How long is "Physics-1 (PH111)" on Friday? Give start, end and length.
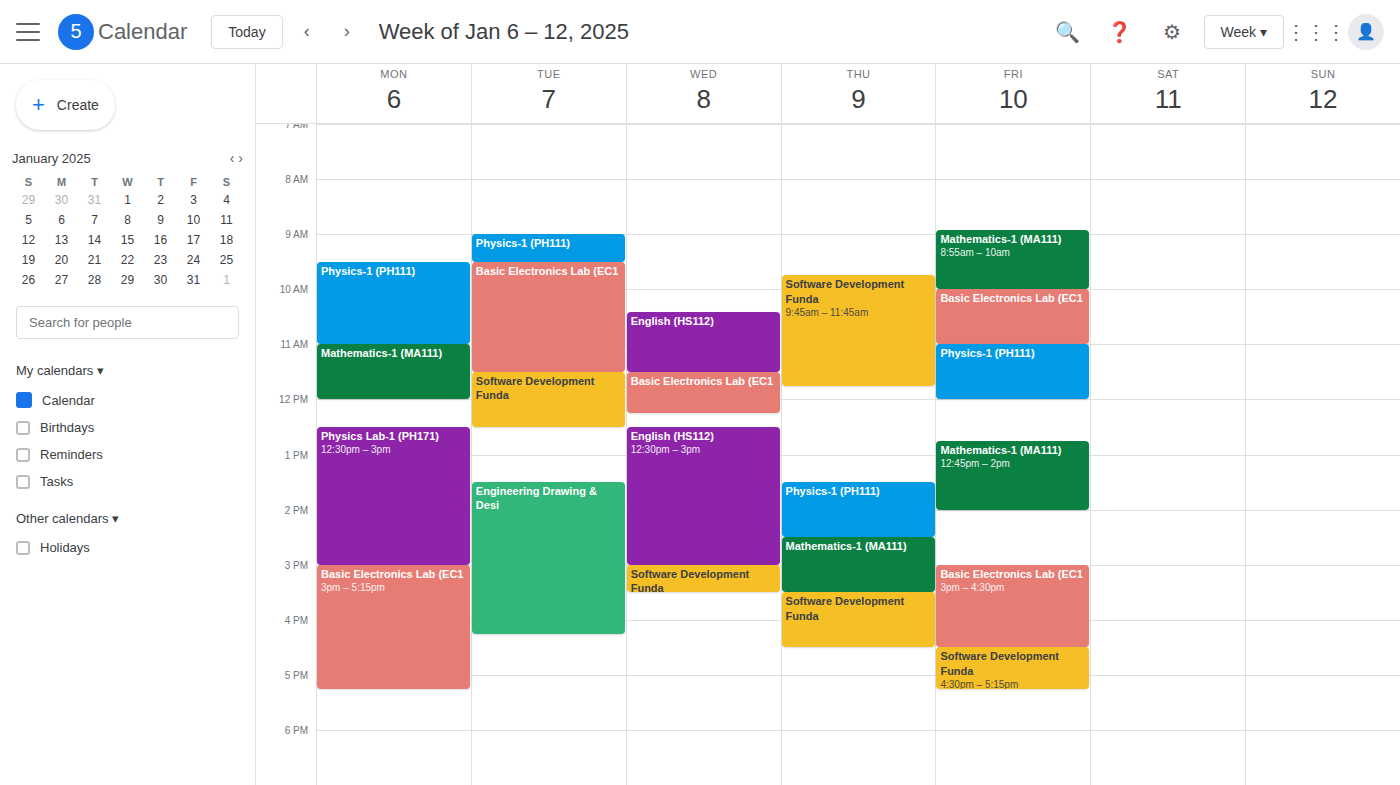
11:00 to 12:00, 1 hour